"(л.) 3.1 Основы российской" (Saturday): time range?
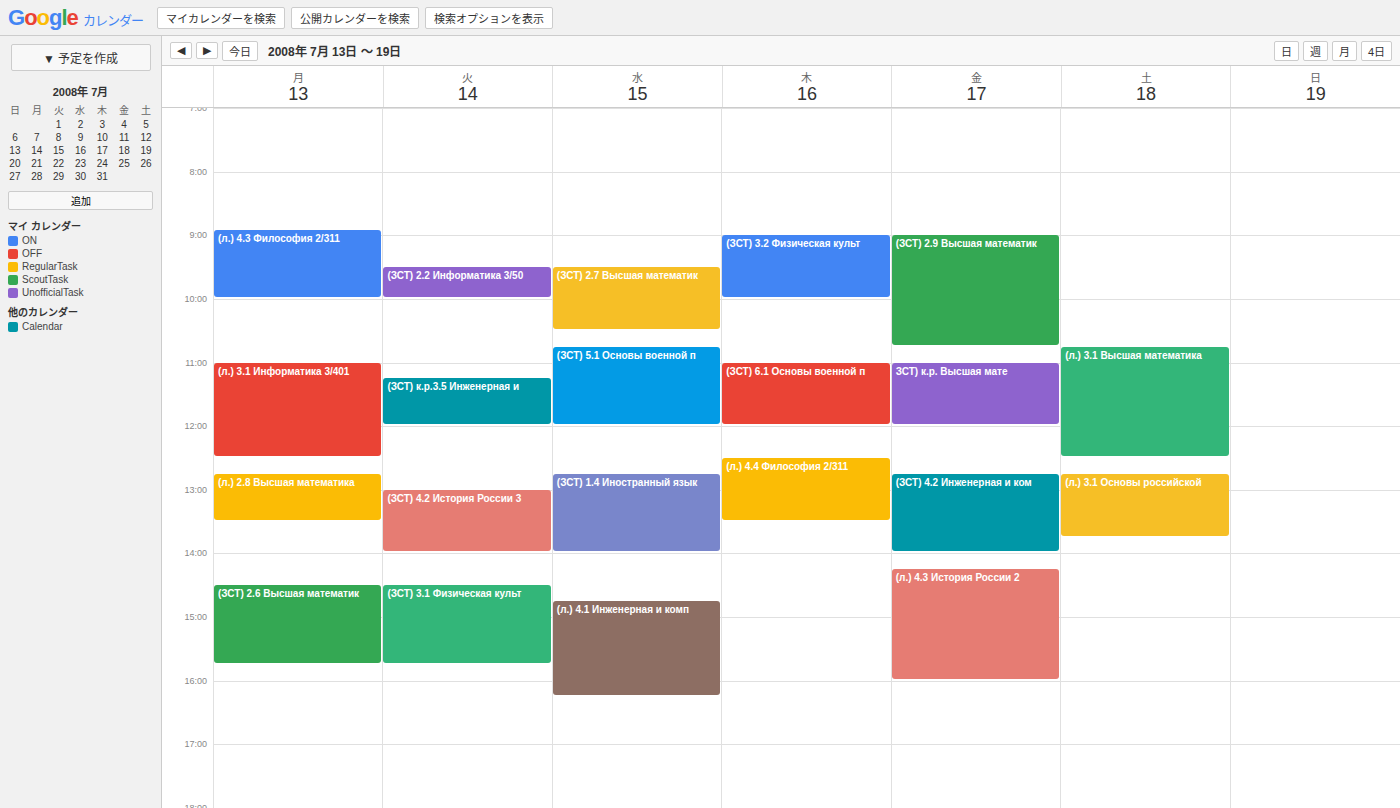
12:45 PM to 1:45 PM